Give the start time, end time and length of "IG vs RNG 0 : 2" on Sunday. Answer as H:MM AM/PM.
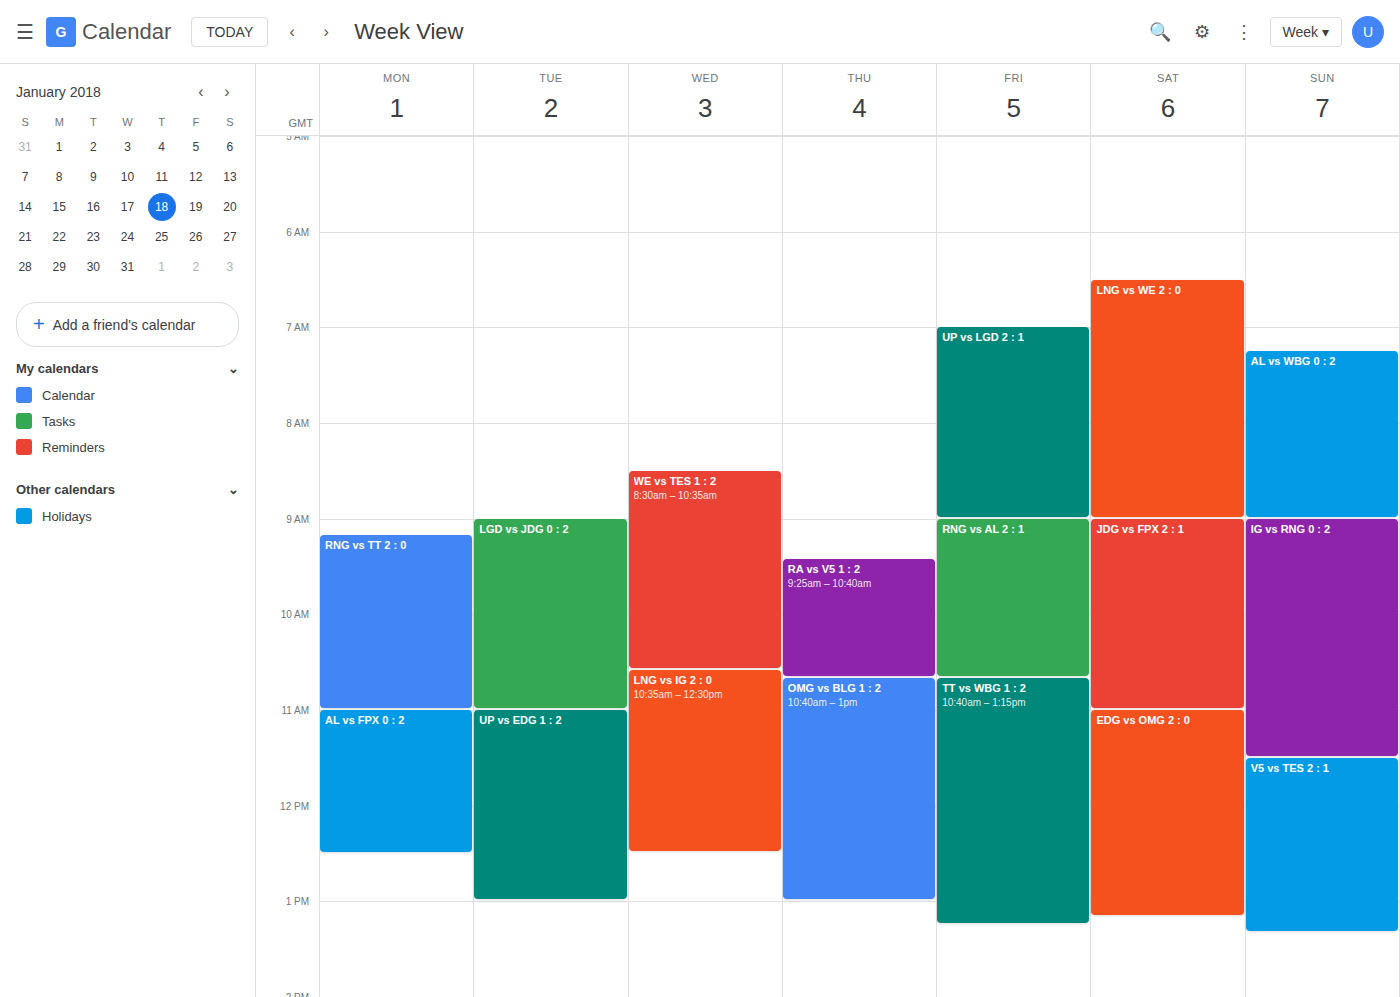
9:00 AM to 11:30 AM, 2 hours 30 minutes